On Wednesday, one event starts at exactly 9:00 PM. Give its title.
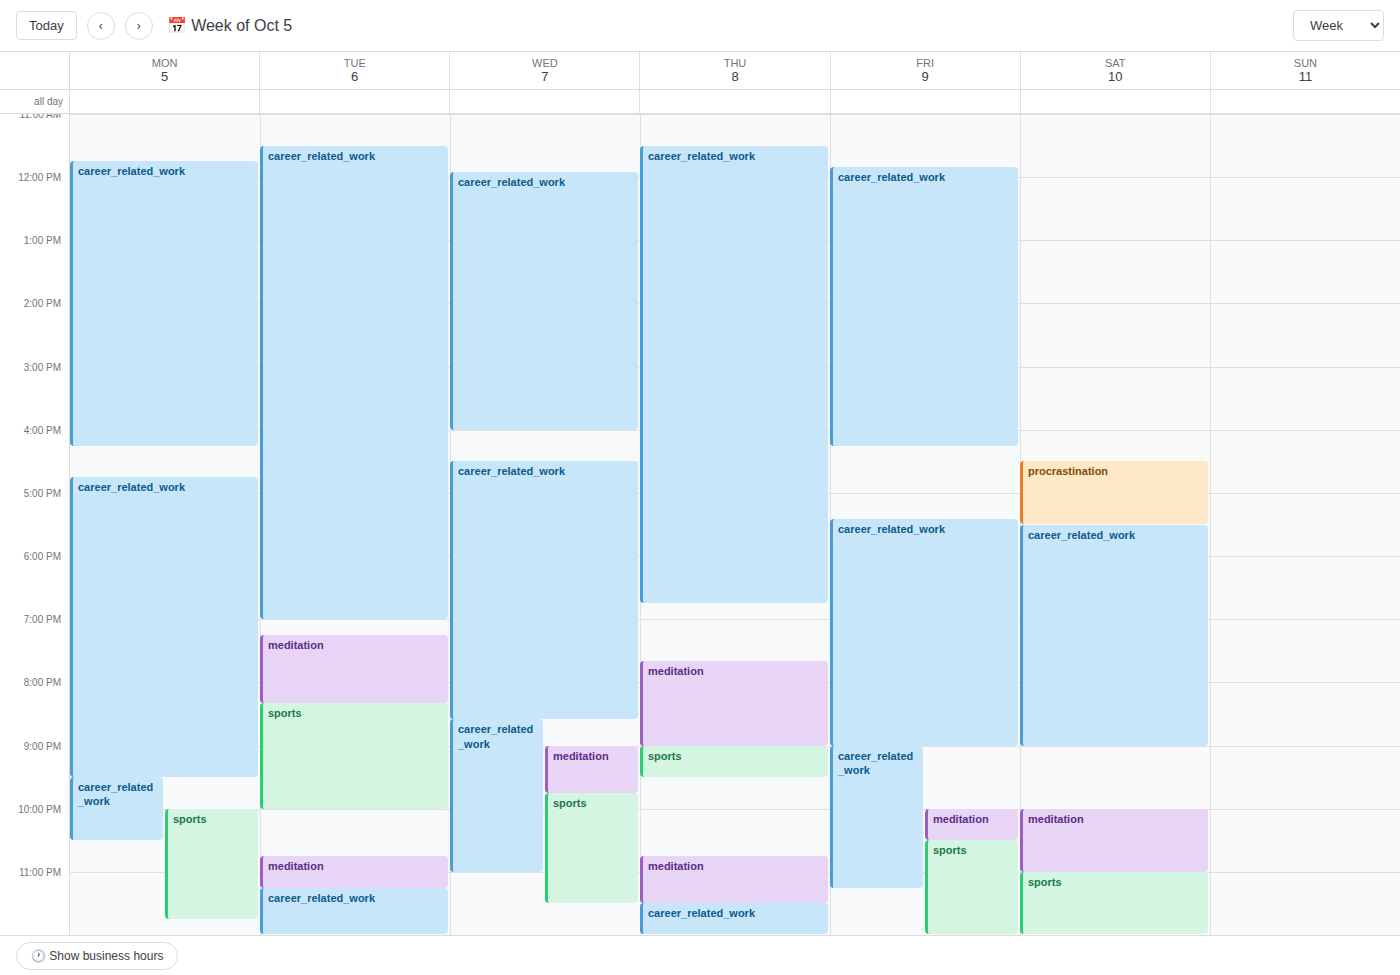
"meditation"